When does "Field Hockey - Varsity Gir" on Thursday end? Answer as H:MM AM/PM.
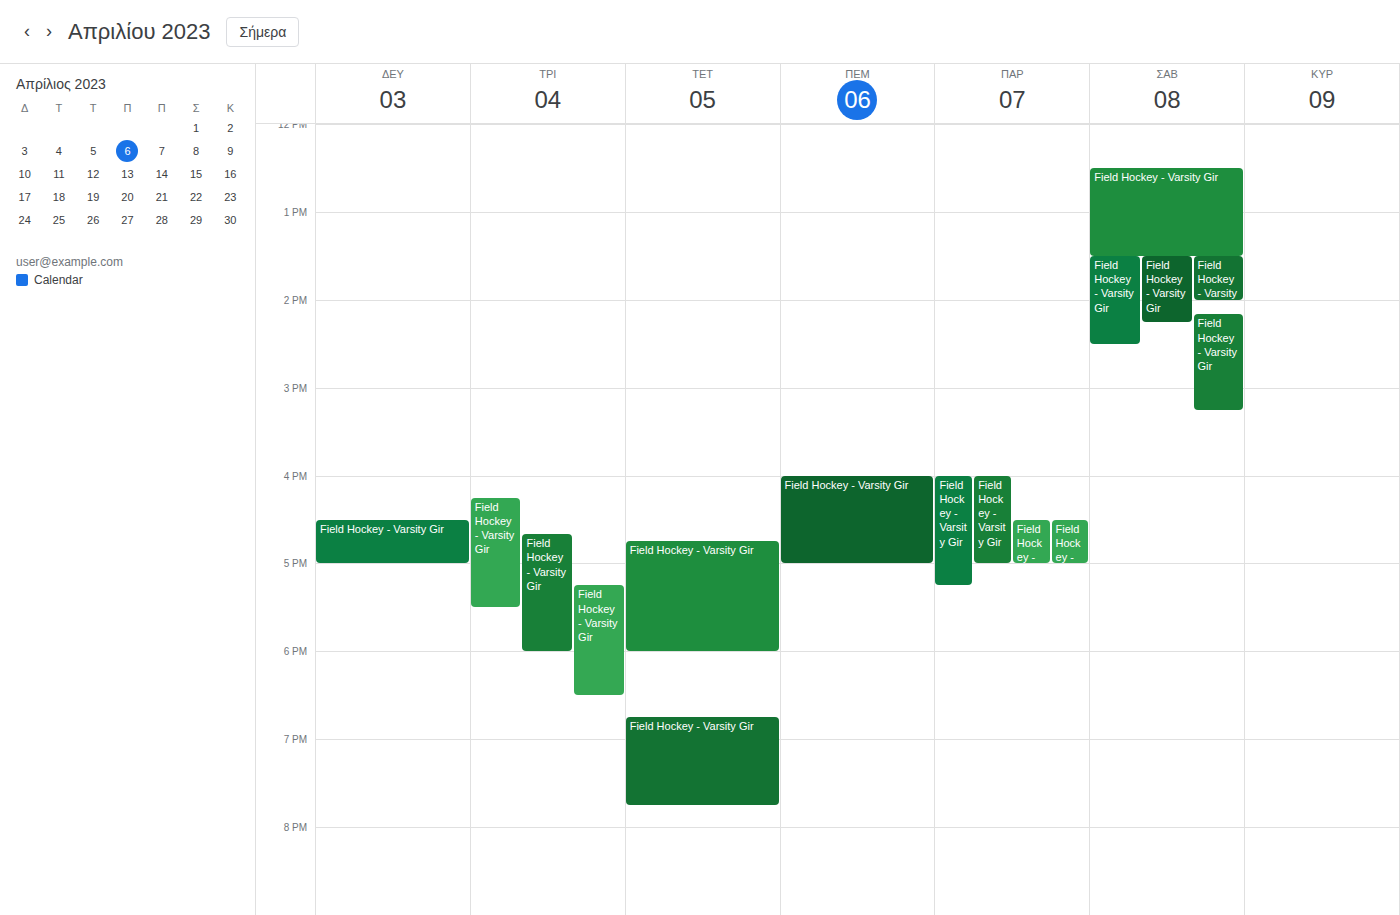
5:00 PM